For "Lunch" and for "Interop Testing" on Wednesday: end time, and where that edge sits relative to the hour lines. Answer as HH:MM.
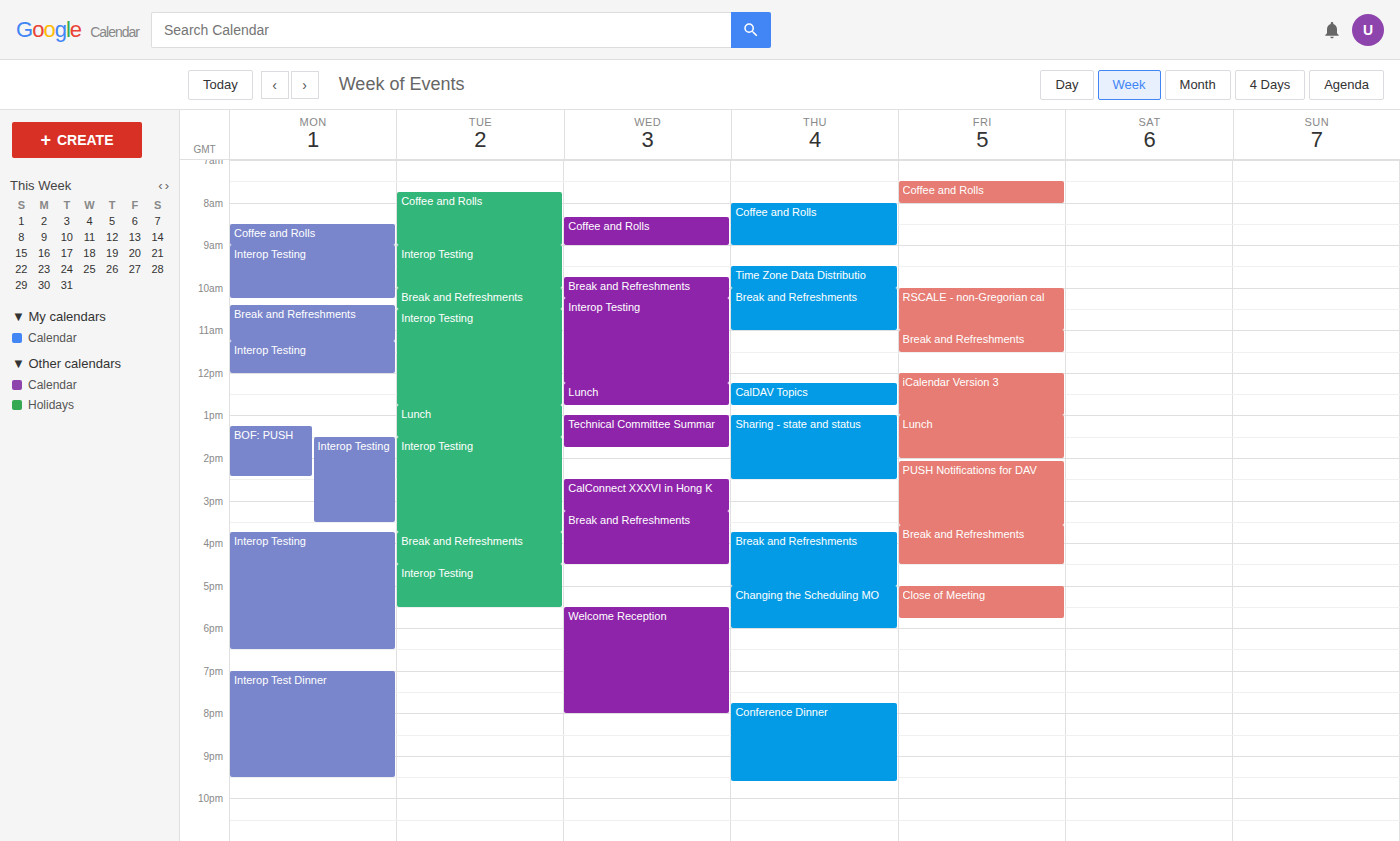
"Lunch": 12:45, neither: three quarters of the way from the 12:00 line to the 13:00 line. "Interop Testing": 12:15, neither: a quarter of the way from the 12:00 line to the 13:00 line.